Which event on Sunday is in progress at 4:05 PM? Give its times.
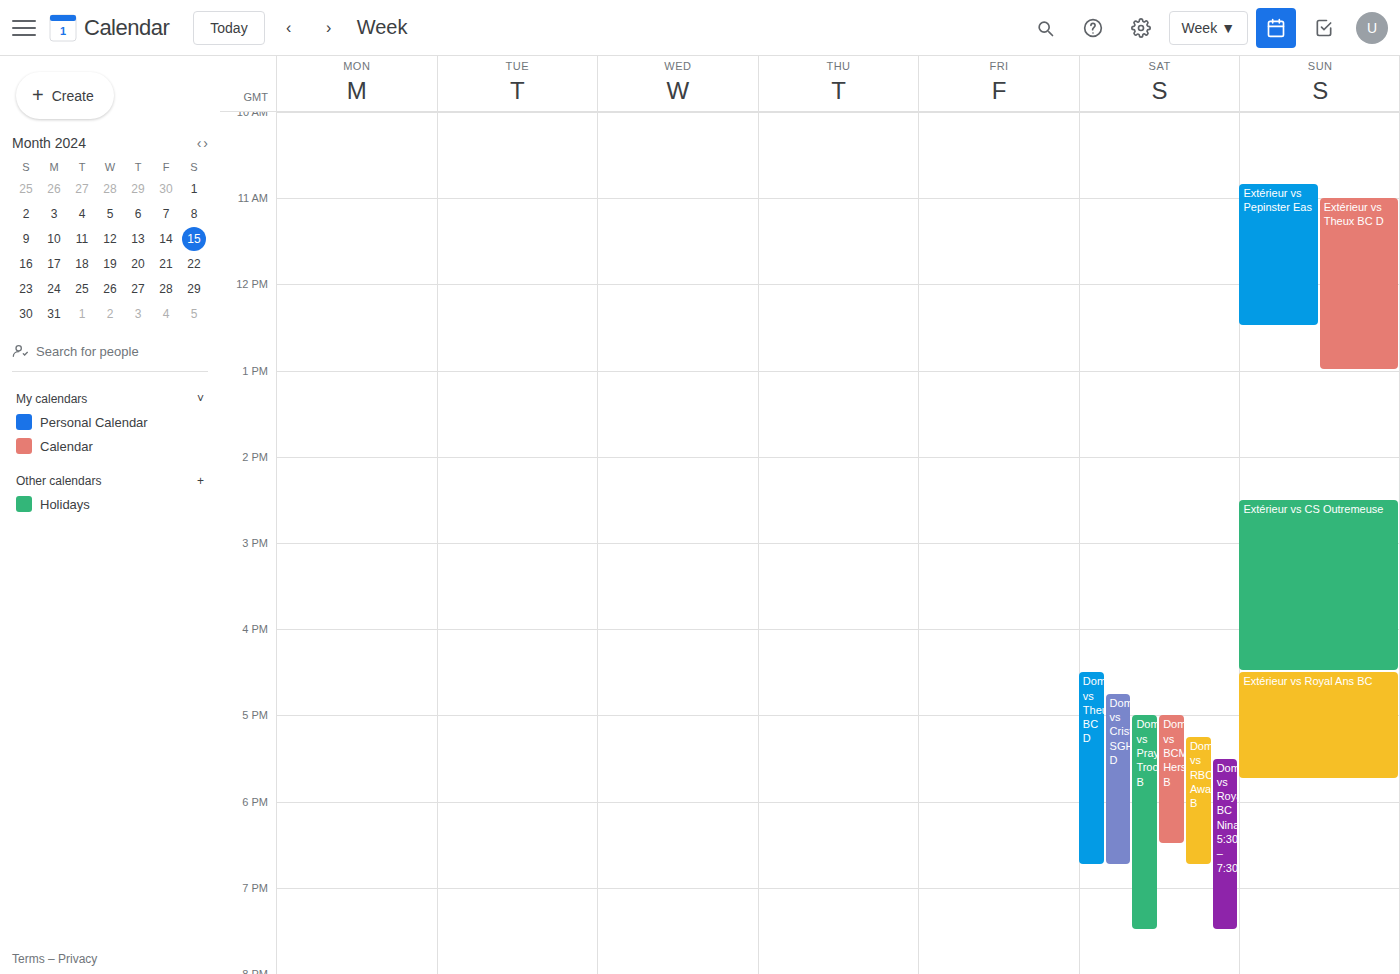
"Extérieur vs CS Outremeuse", 2:30 PM to 4:30 PM